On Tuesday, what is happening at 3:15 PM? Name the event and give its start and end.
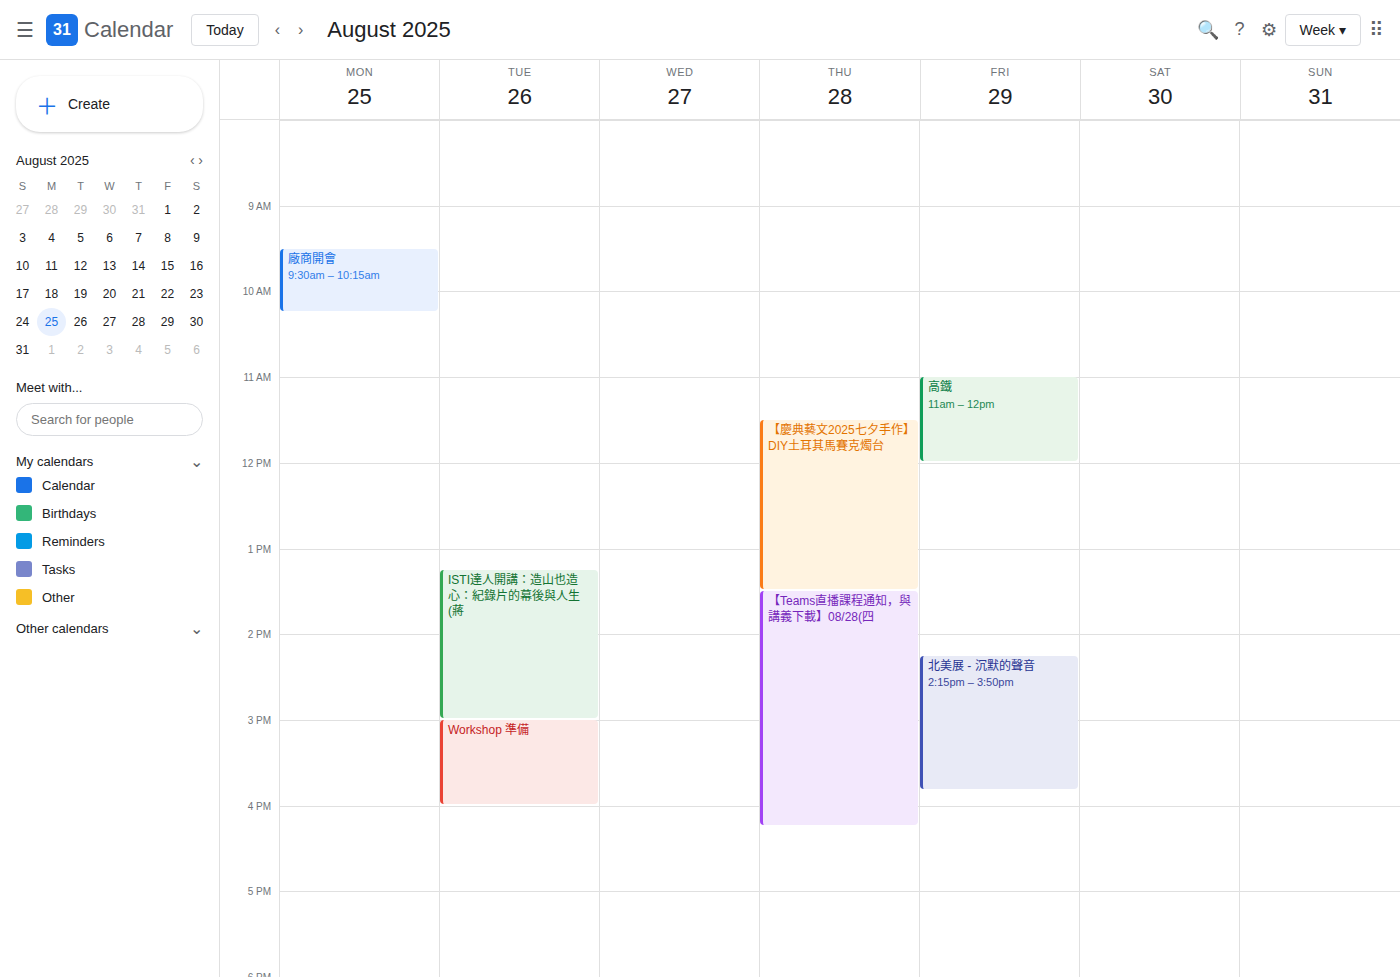
"Workshop 準備", 3:00 PM to 4:00 PM